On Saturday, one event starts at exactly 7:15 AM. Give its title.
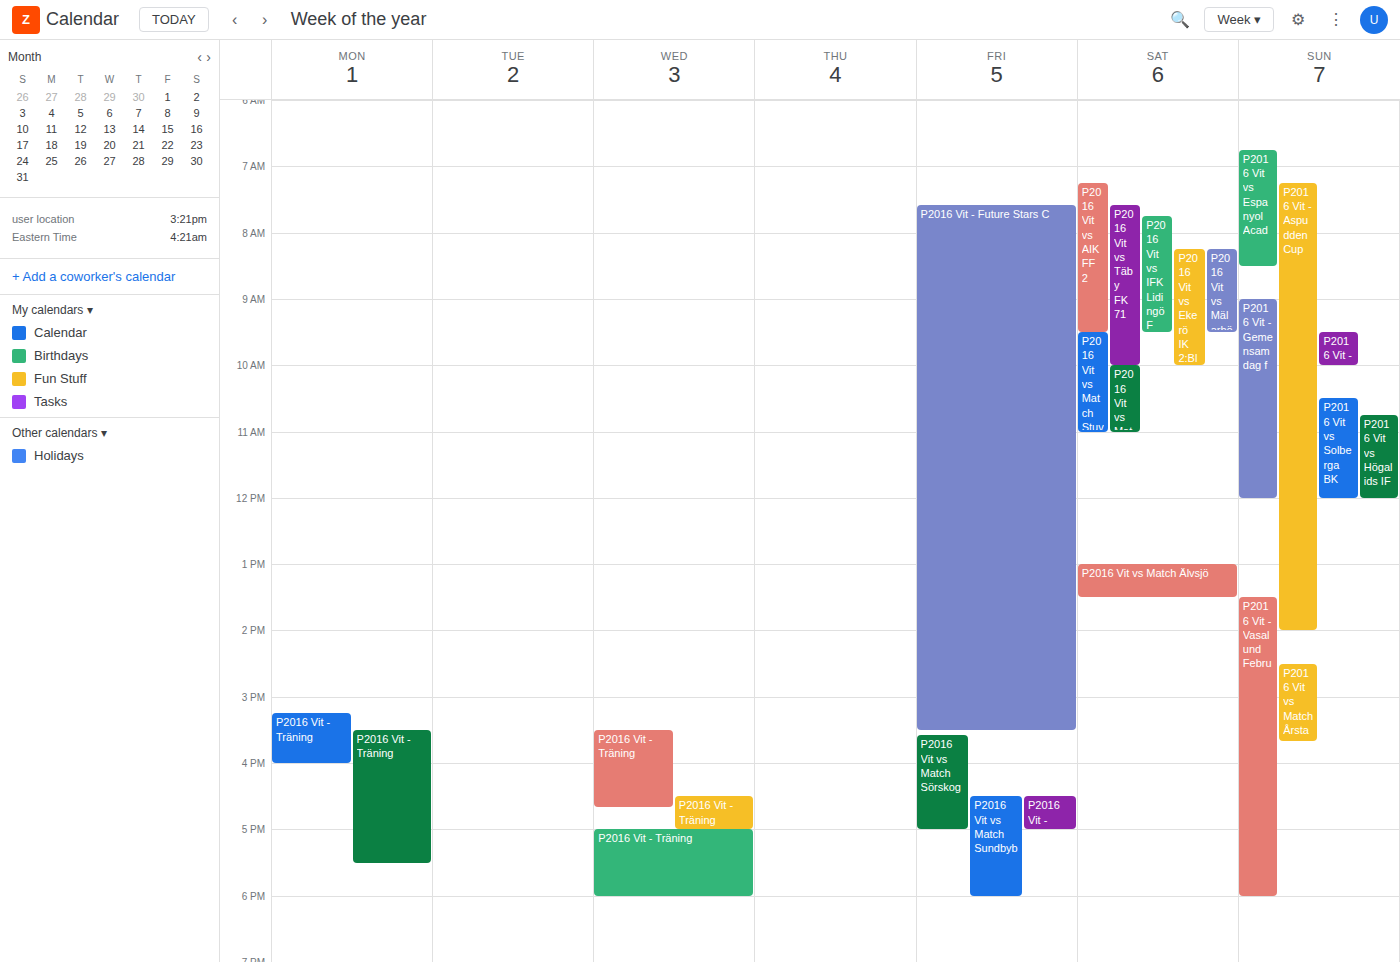
"P2016 Vit vs AIK FF 2"